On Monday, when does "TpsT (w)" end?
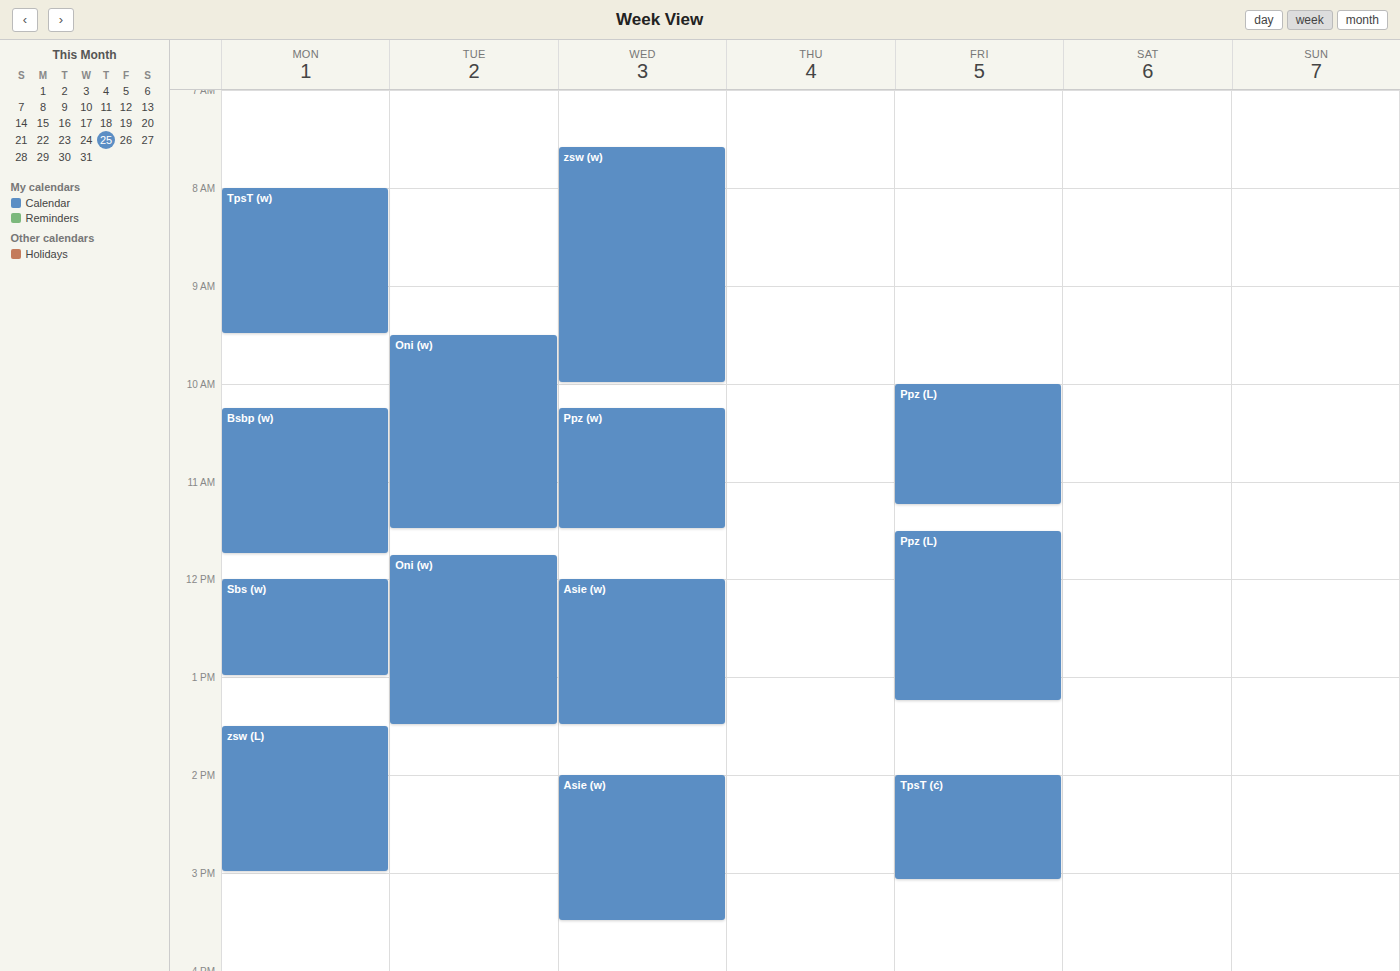
9:30 AM